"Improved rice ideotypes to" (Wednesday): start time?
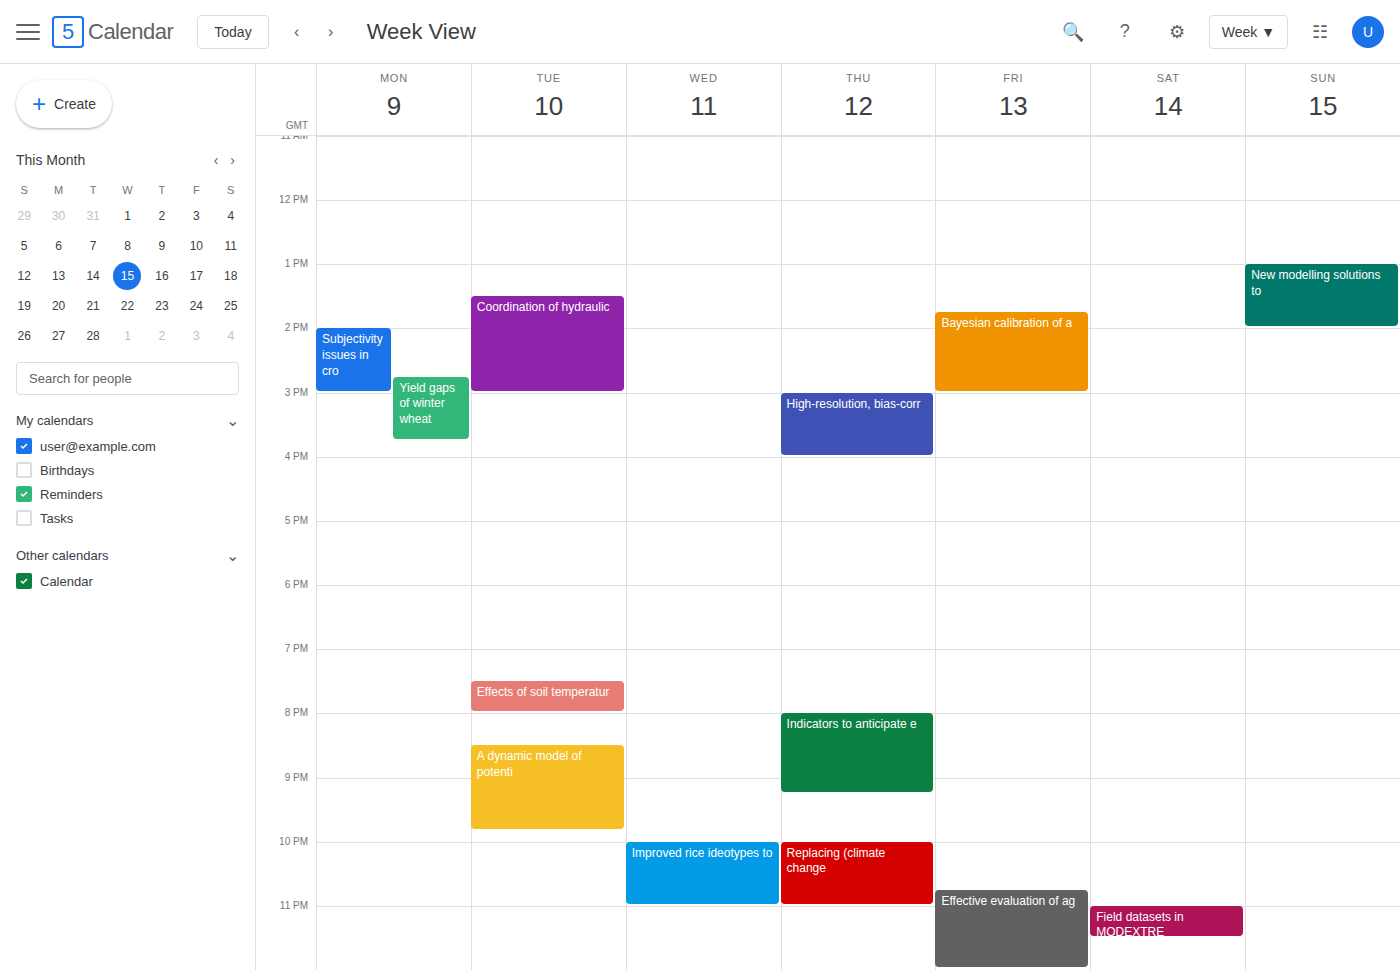
10:00 PM